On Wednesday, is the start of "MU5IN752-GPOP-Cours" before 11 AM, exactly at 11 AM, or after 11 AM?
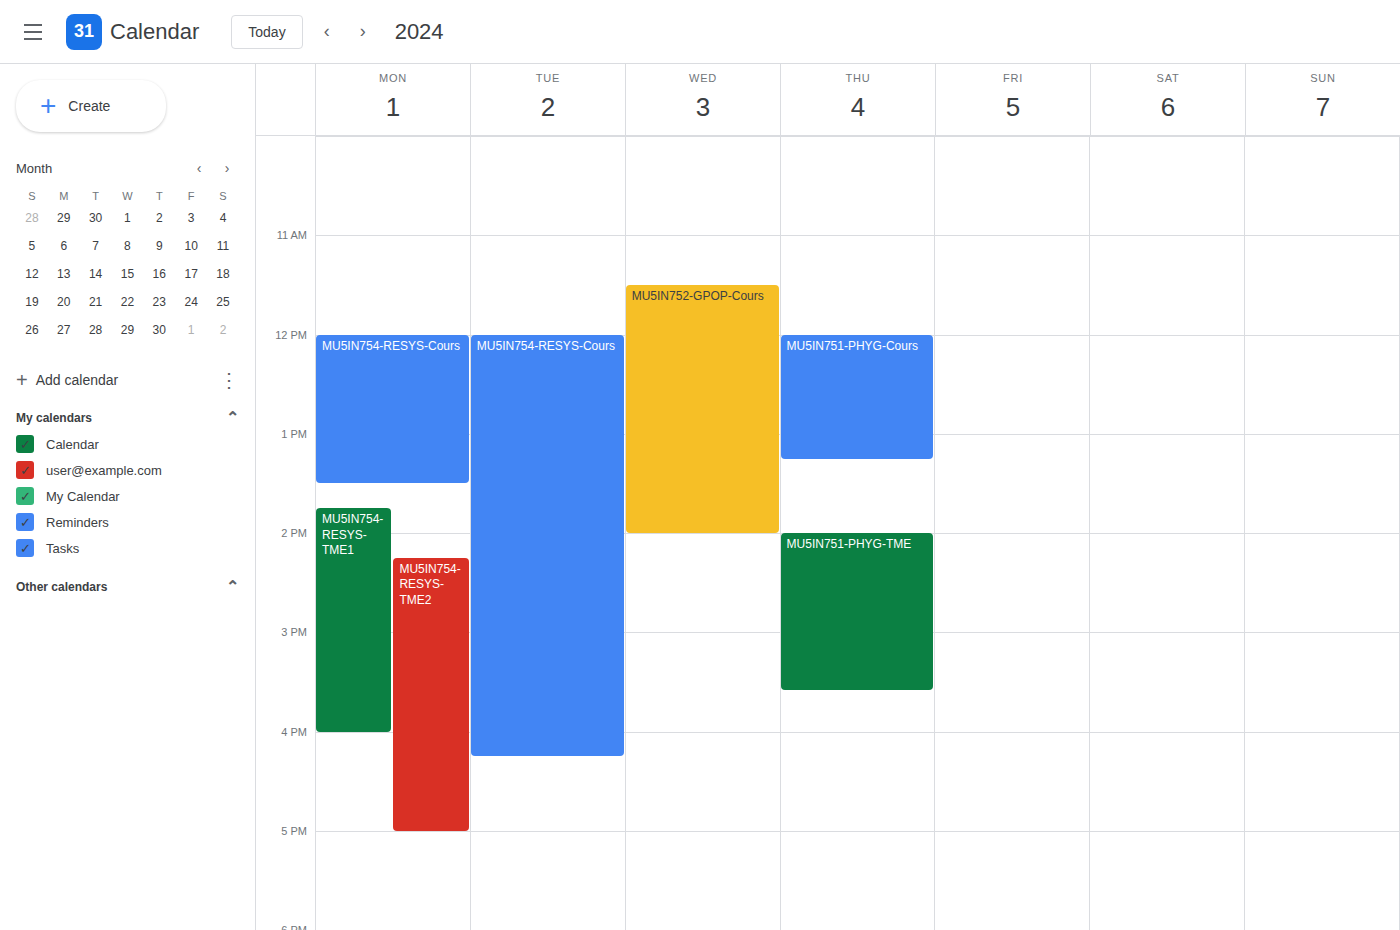
11:30 AM -- after 11 AM, 30 minutes below the 11 AM line.